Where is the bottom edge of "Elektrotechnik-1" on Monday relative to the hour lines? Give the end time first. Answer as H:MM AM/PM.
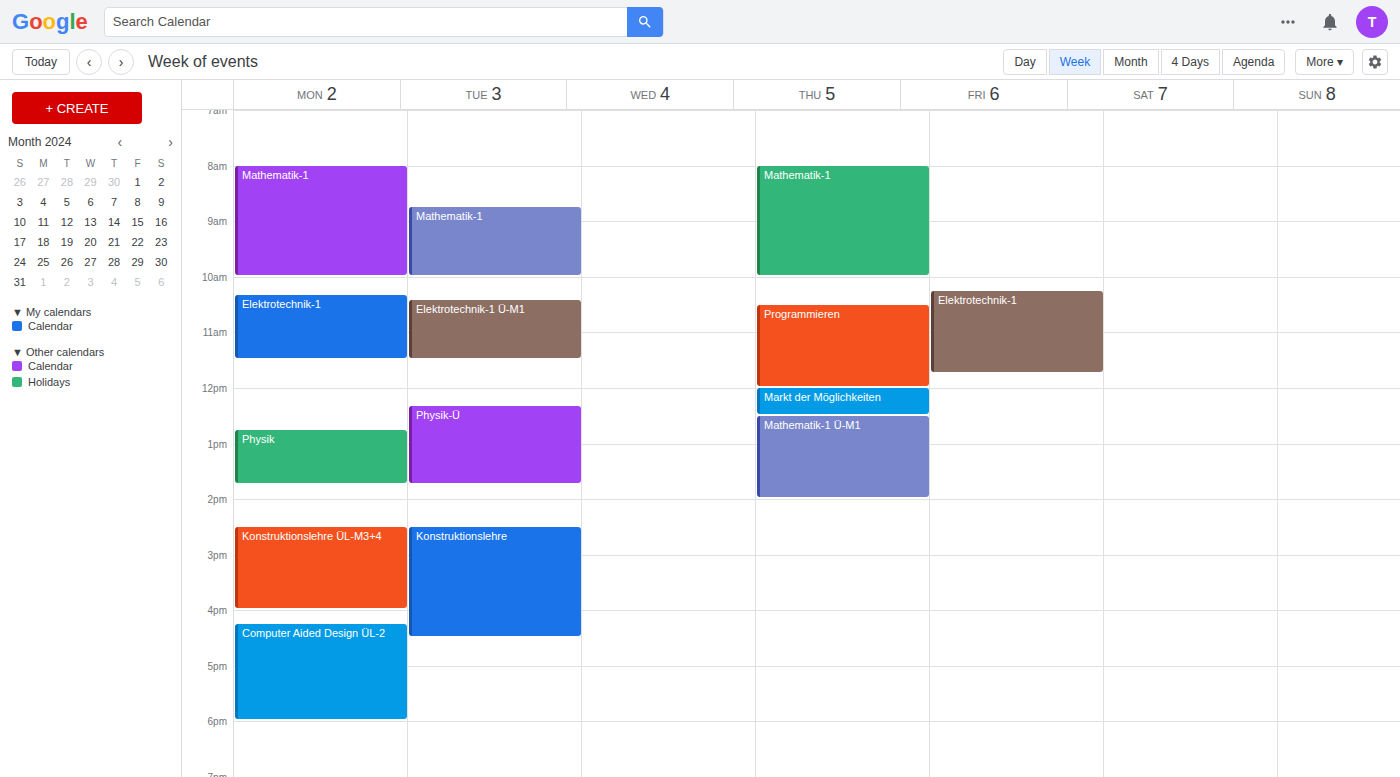
11:30 AM -- halfway between the 11 AM and 12 PM lines.